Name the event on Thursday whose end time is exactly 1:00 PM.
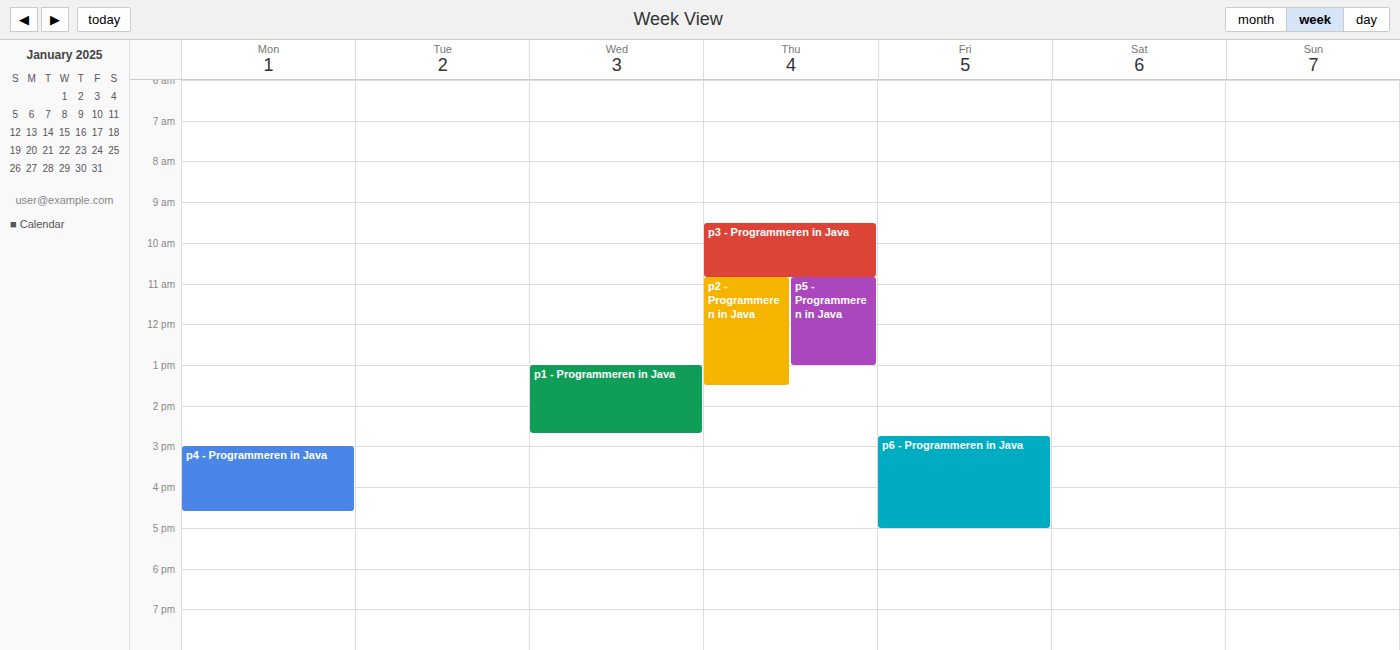
"p5 - Programmeren in Java"